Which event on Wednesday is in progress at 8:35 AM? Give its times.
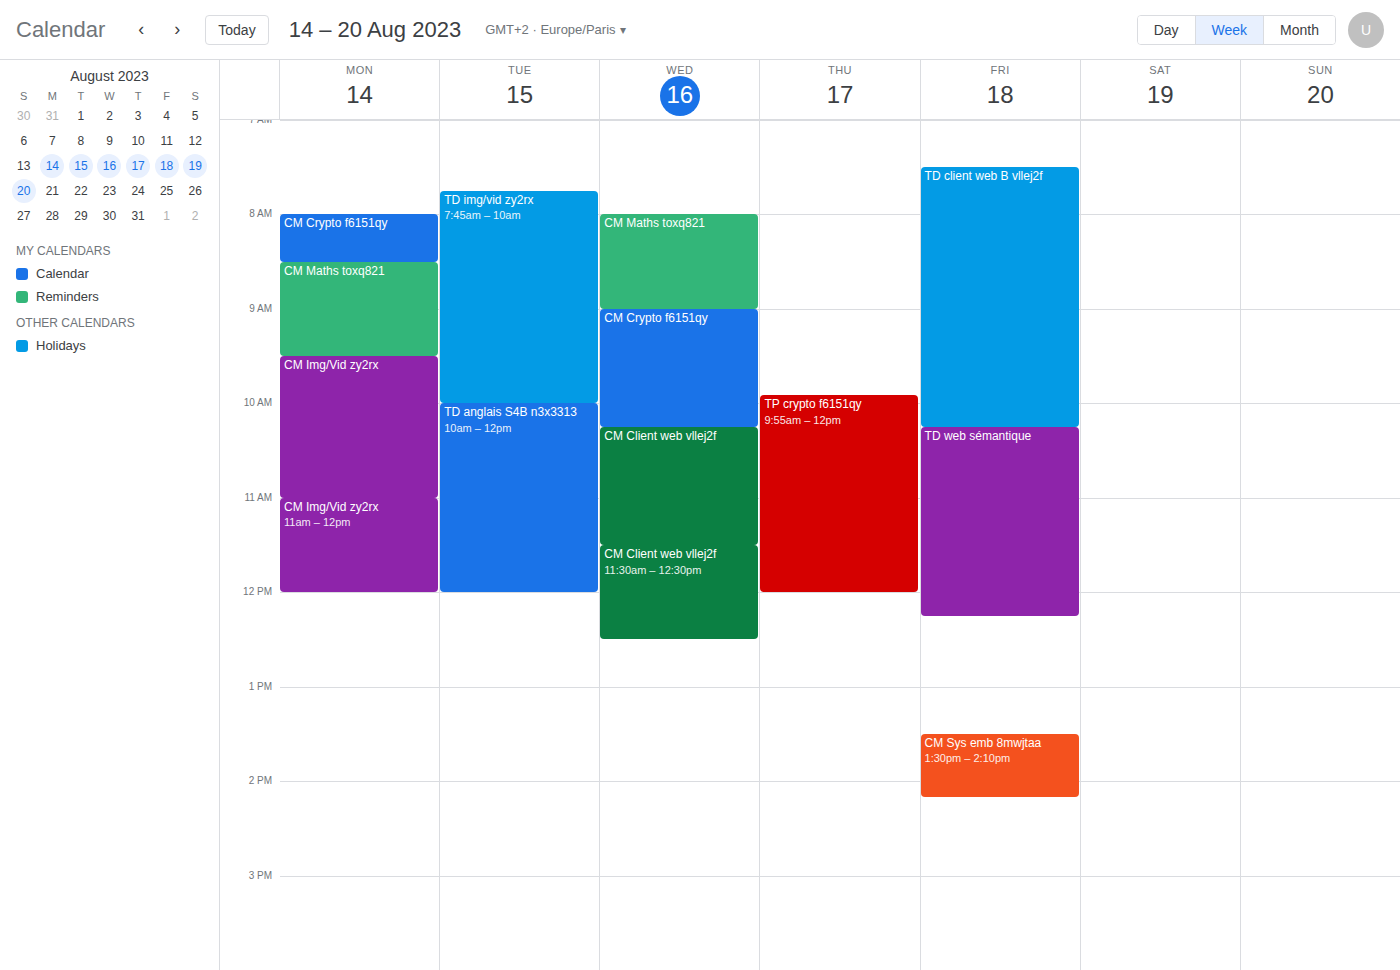
"CM Maths toxq821", 8:00 AM to 9:00 AM